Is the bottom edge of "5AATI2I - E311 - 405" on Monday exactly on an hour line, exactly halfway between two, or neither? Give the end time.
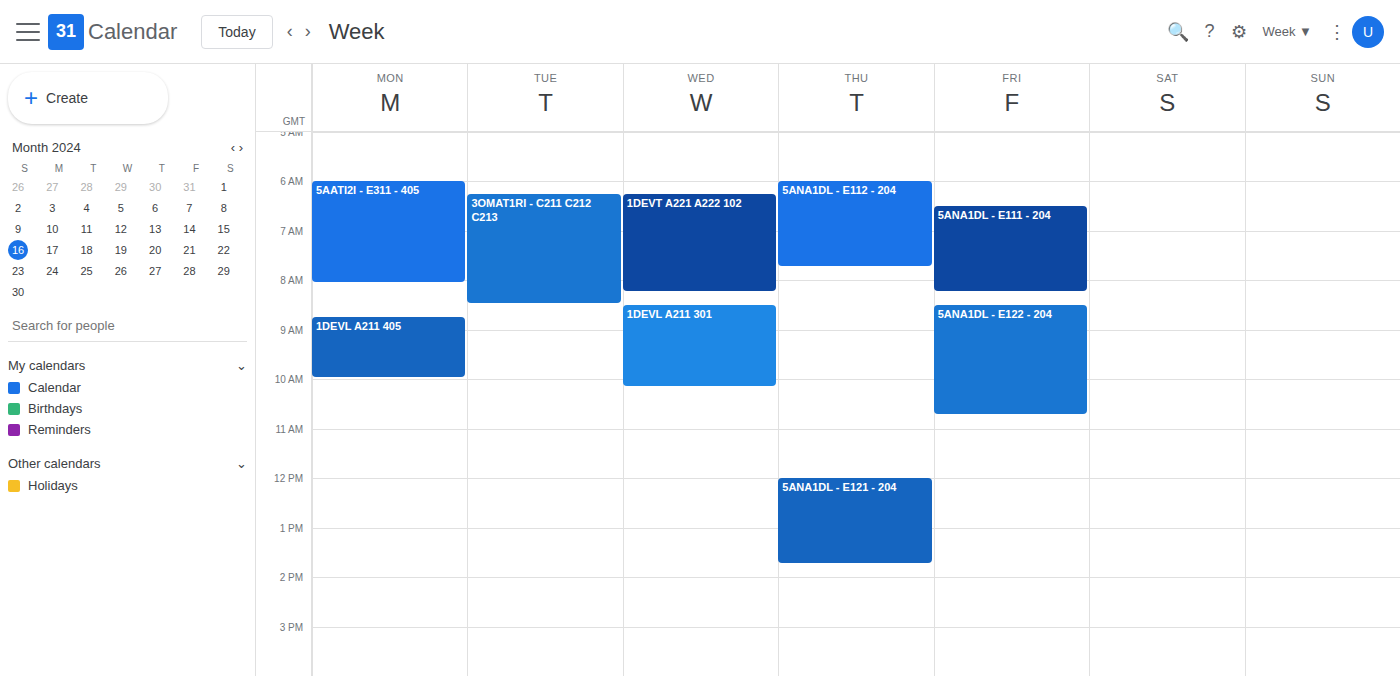
8:05 AM -- neither: 5 minutes below the 8 AM line and 55 minutes above the 9 AM line.